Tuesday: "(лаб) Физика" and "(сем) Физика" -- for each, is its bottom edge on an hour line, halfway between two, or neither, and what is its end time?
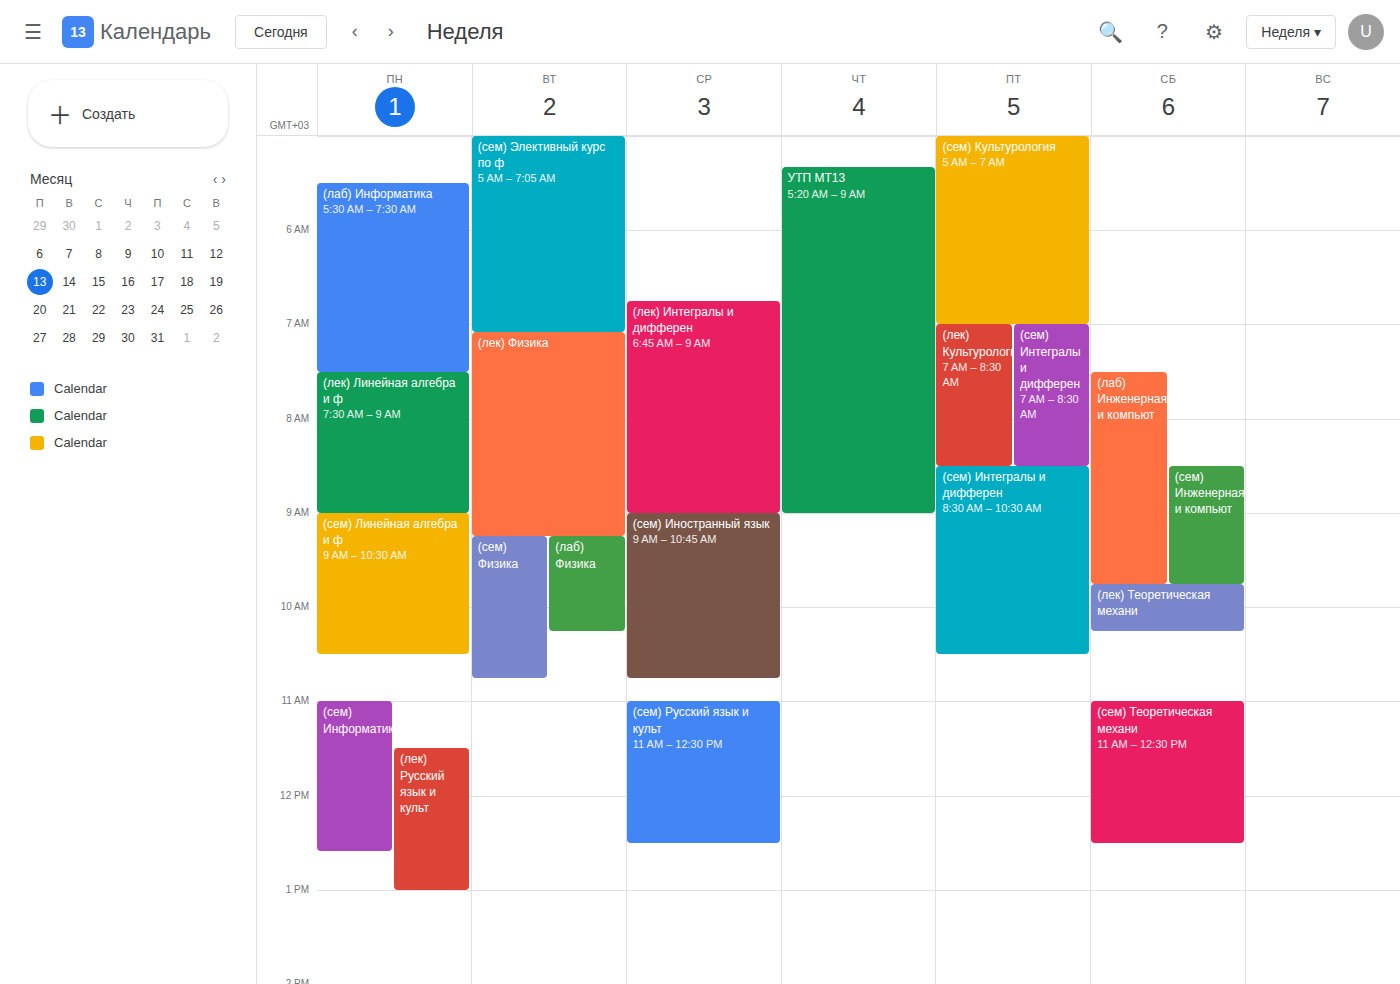
"(лаб) Физика": 10:15 AM, neither: a quarter of the way from the 10 AM line to the 11 AM line. "(сем) Физика": 10:45 AM, neither: three quarters of the way from the 10 AM line to the 11 AM line.